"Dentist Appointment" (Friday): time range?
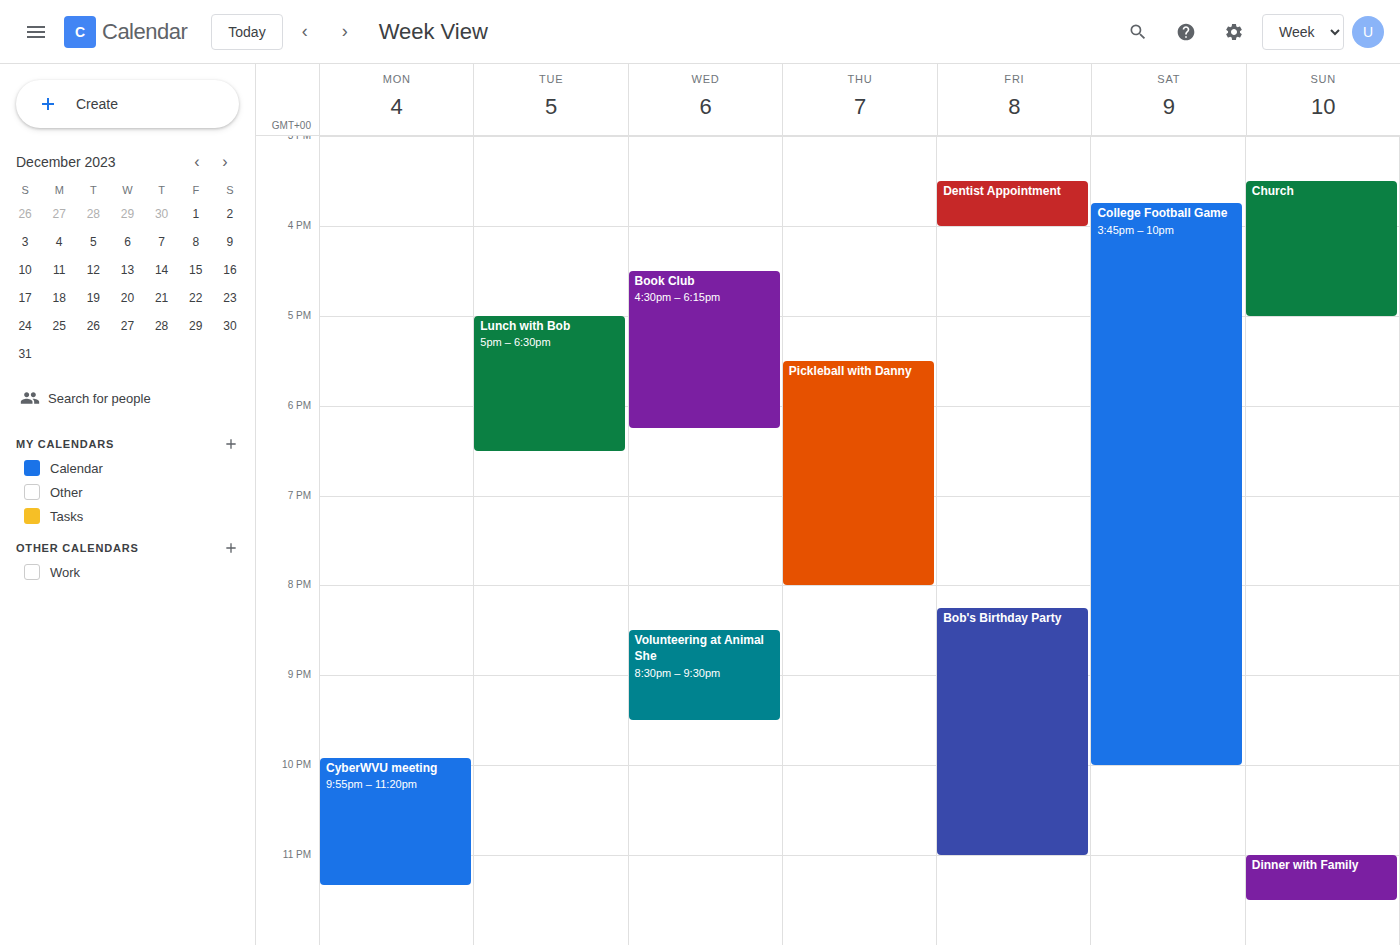
3:30 PM to 4:00 PM